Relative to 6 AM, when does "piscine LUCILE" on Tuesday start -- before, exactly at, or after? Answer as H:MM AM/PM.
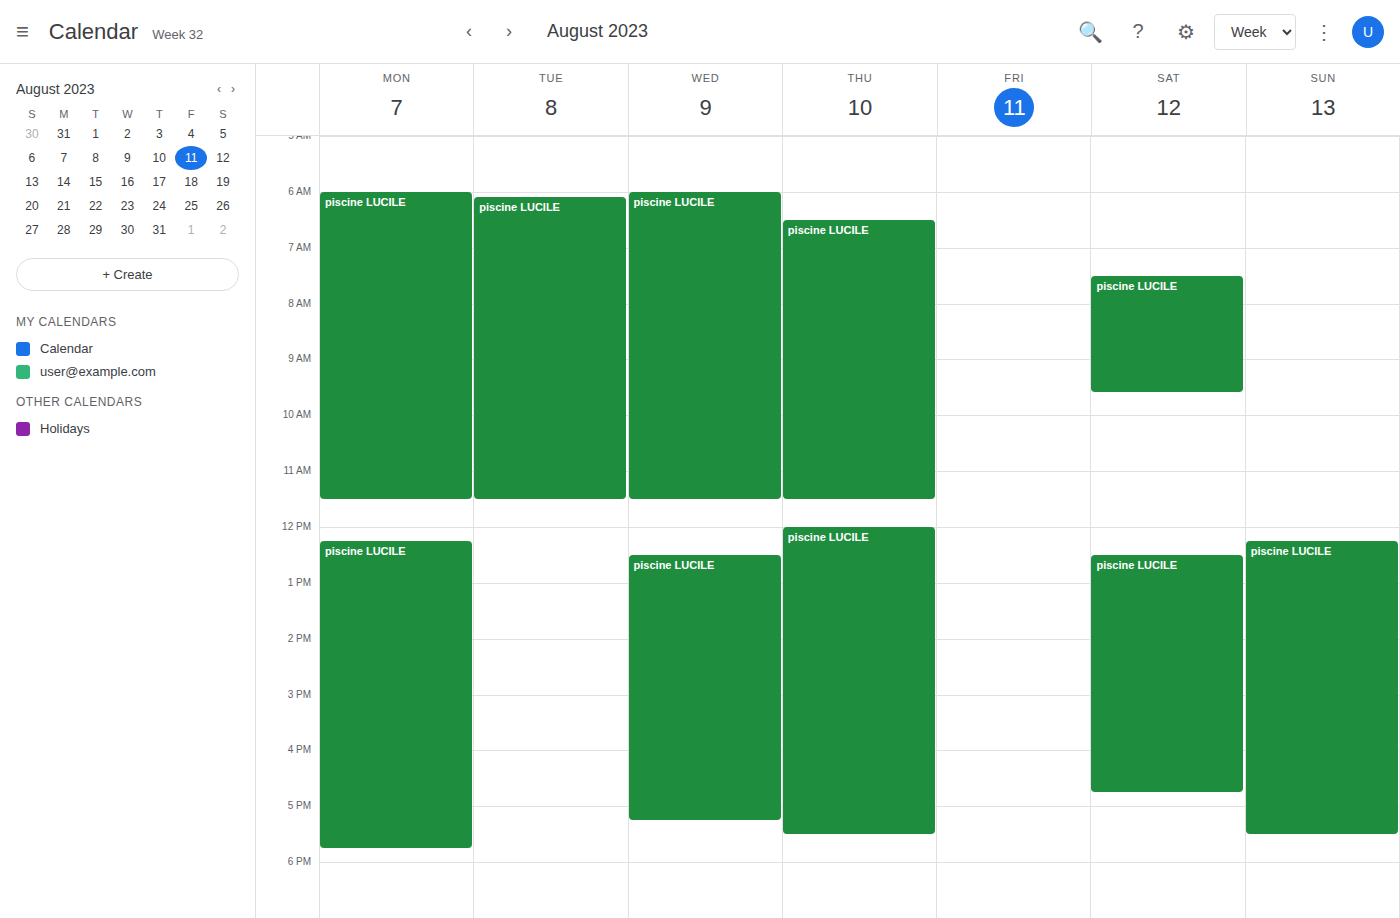
6:05 AM -- after 6 AM, 5 minutes below the 6 AM line.